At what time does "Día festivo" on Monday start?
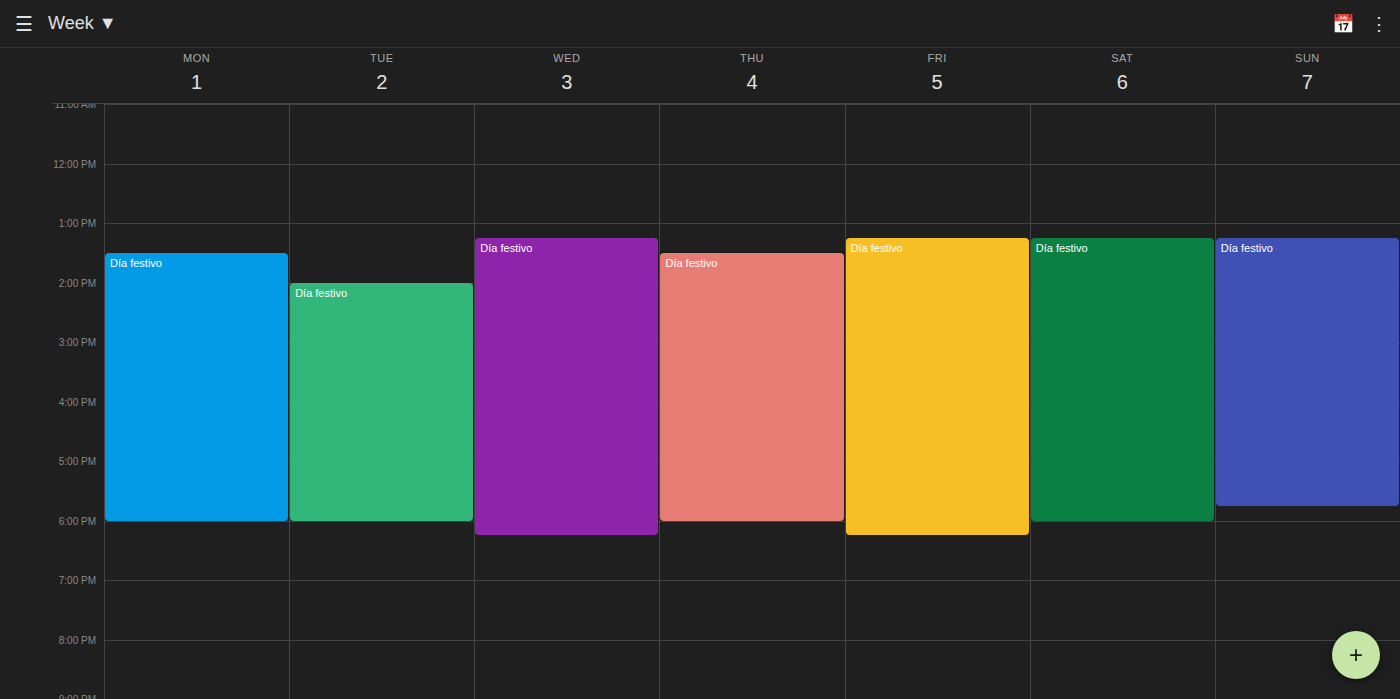
1:30 PM